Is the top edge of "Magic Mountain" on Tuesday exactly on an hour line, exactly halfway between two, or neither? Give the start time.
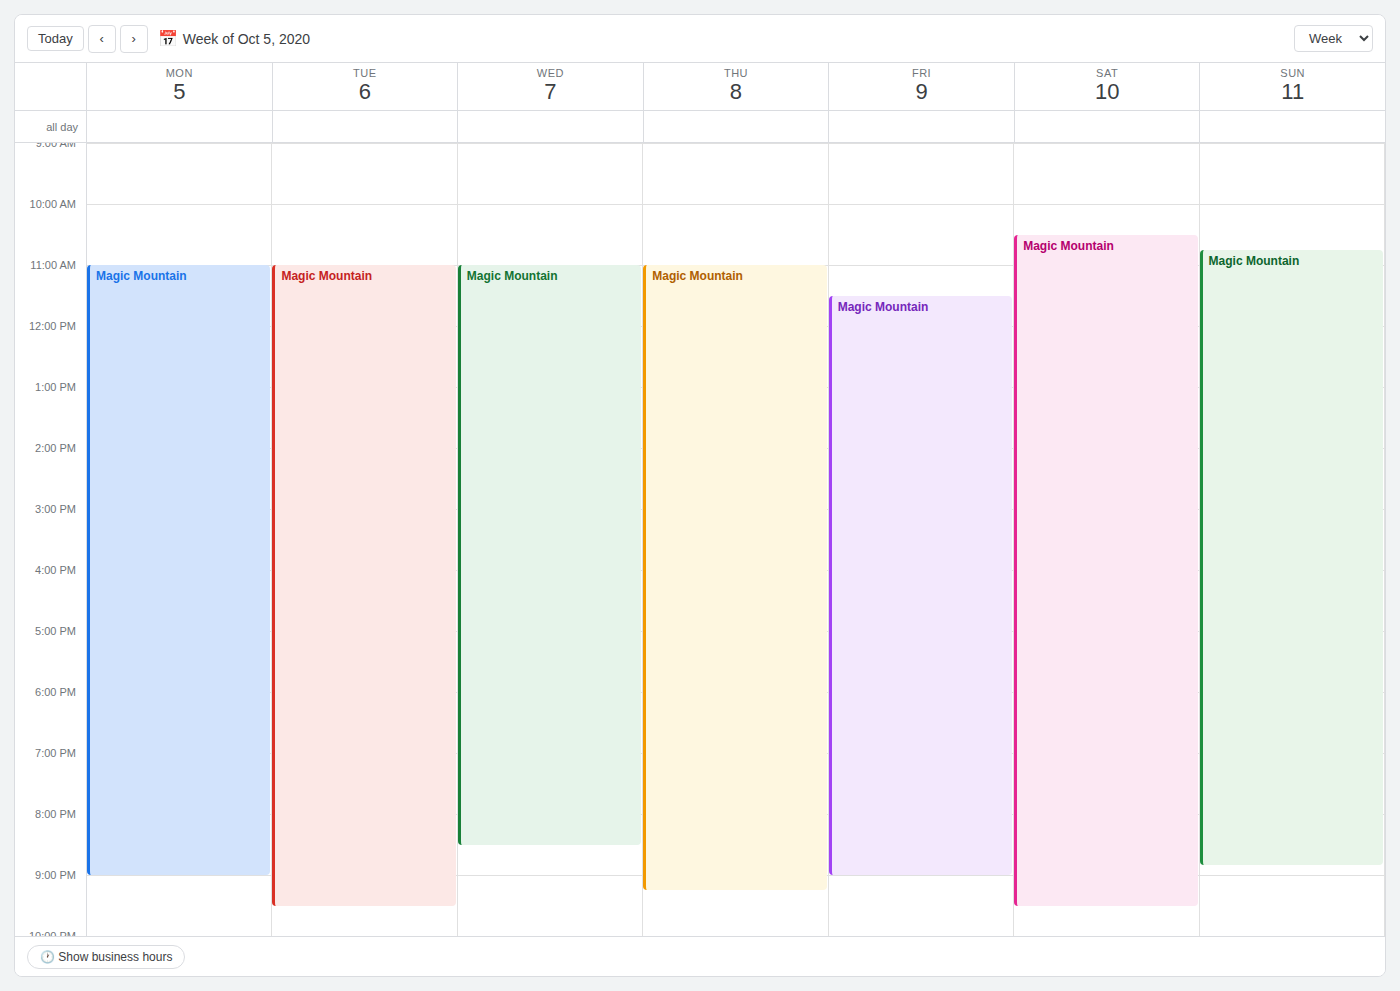
11:00 AM -- exactly on the 11 AM line.